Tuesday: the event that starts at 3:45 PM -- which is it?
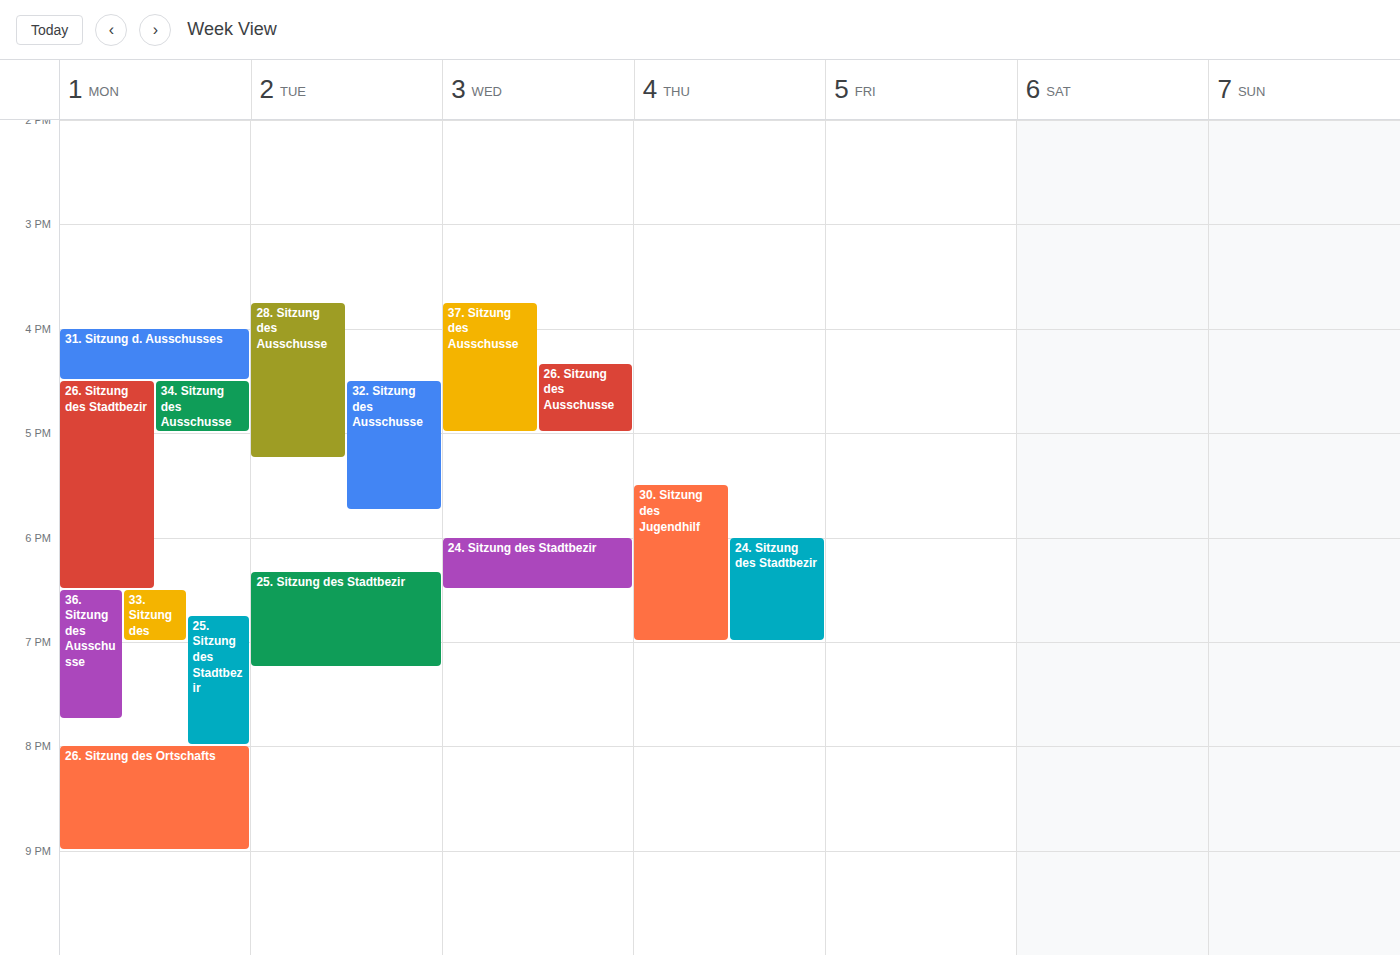
"28. Sitzung des Ausschusse"